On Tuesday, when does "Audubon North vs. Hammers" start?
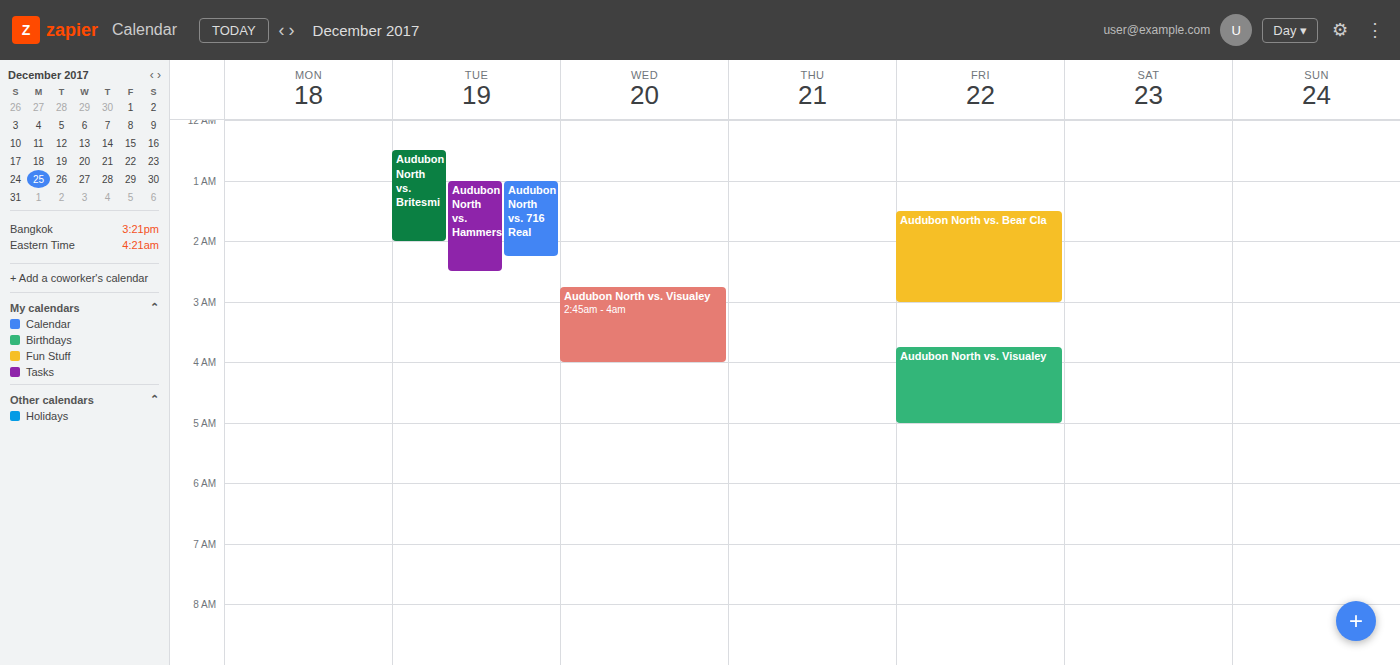
1:00 AM